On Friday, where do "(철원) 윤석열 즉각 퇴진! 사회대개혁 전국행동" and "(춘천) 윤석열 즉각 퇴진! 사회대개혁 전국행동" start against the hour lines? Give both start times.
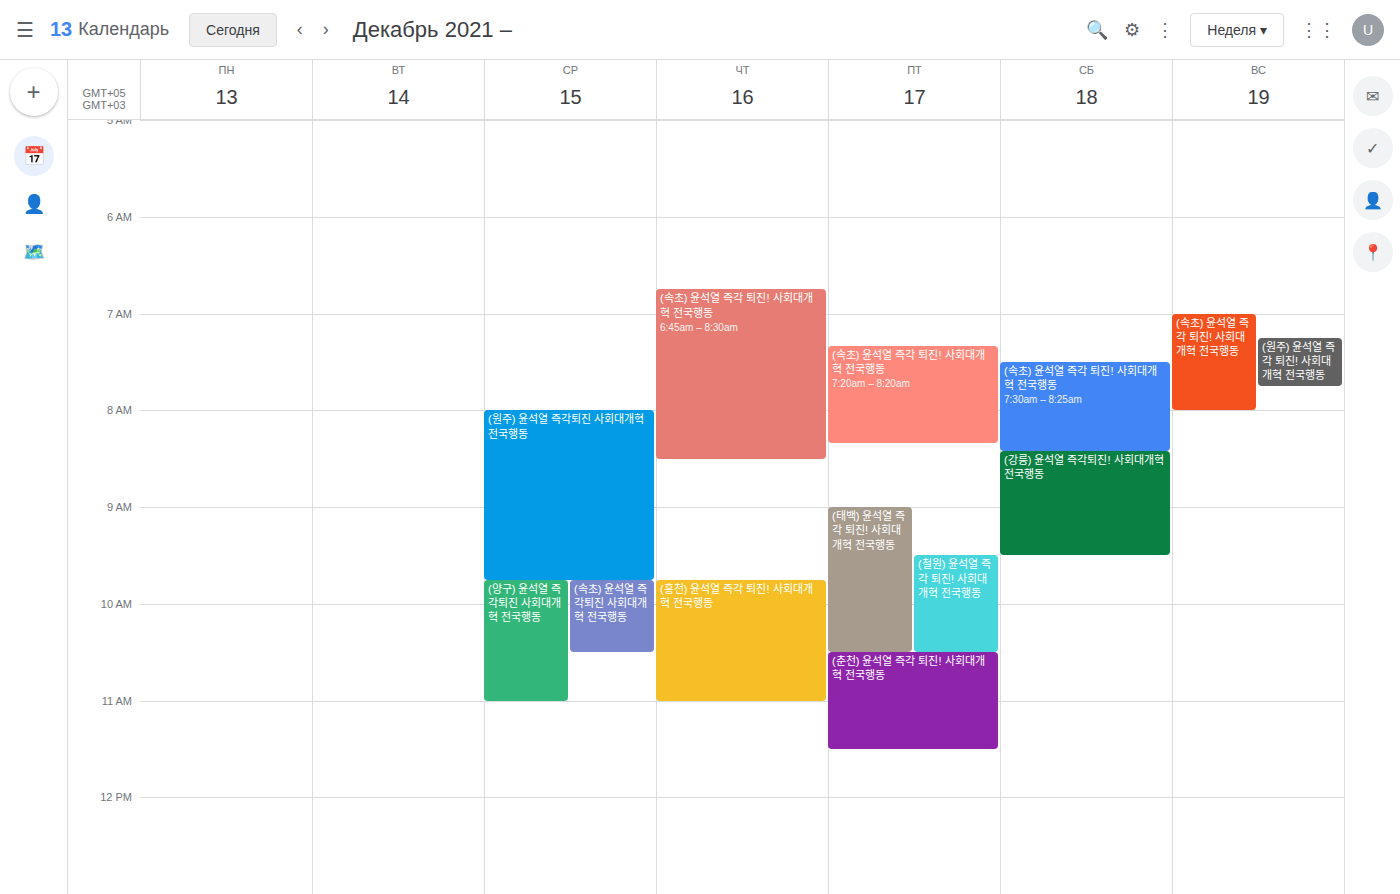
"(철원) 윤석열 즉각 퇴진! 사회대개혁 전국행동": 09:30, halfway between the 09:00 and 10:00 lines. "(춘천) 윤석열 즉각 퇴진! 사회대개혁 전국행동": 10:30, halfway between the 10:00 and 11:00 lines.